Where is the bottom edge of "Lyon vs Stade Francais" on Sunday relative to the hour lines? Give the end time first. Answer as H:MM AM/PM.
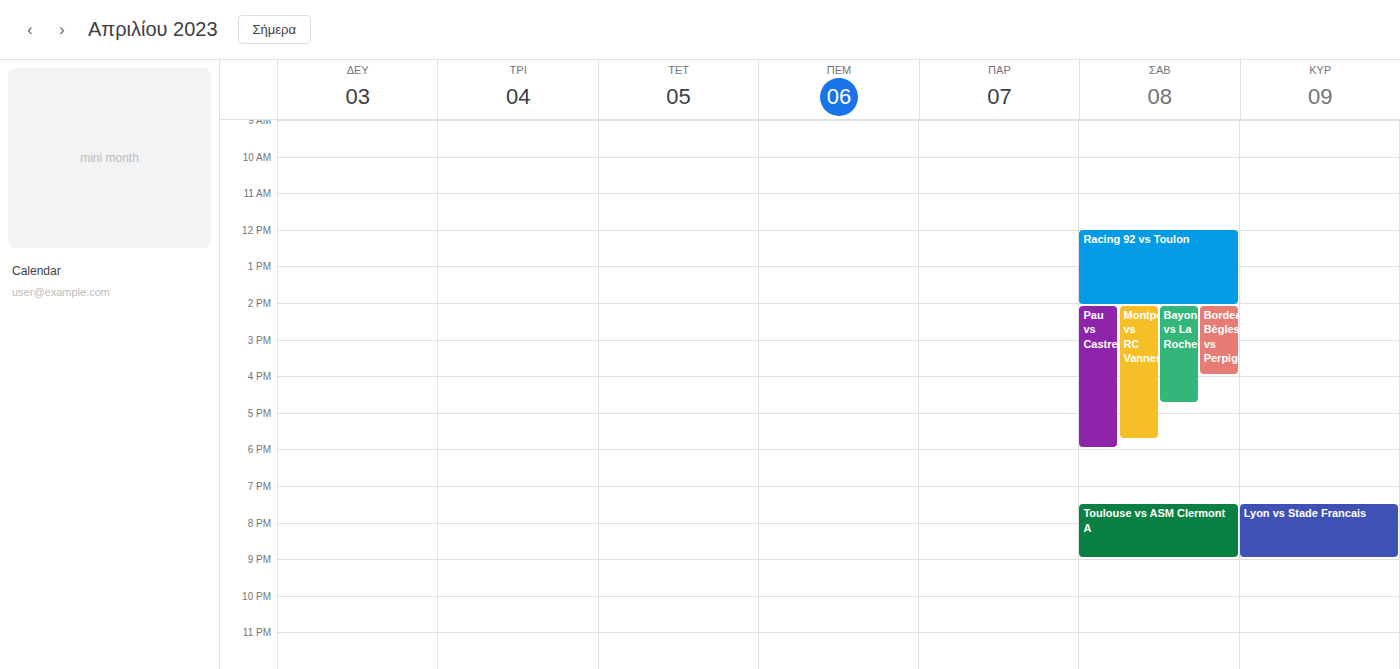
9:00 PM -- exactly on the 9 PM line.